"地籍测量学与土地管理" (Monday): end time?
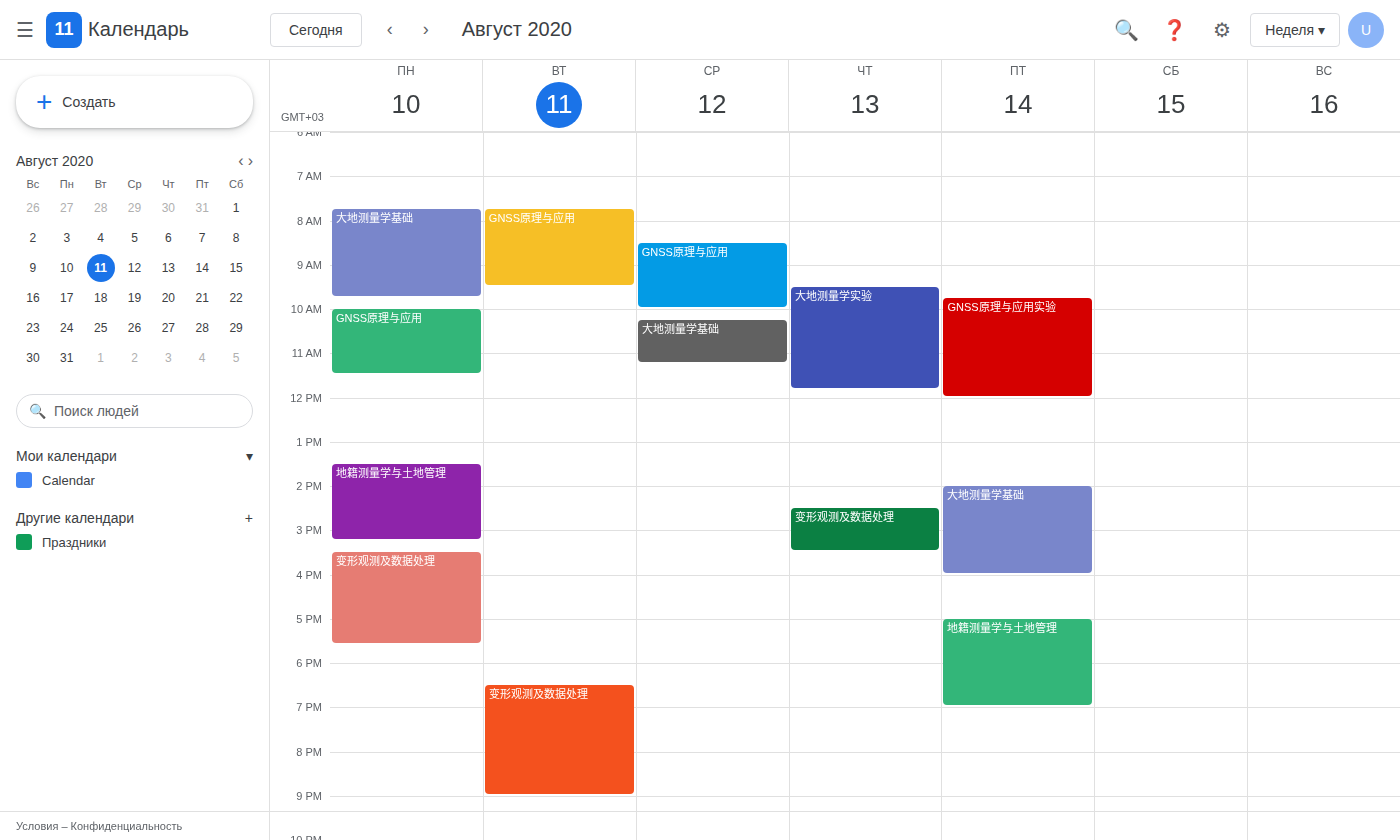
3:15 PM